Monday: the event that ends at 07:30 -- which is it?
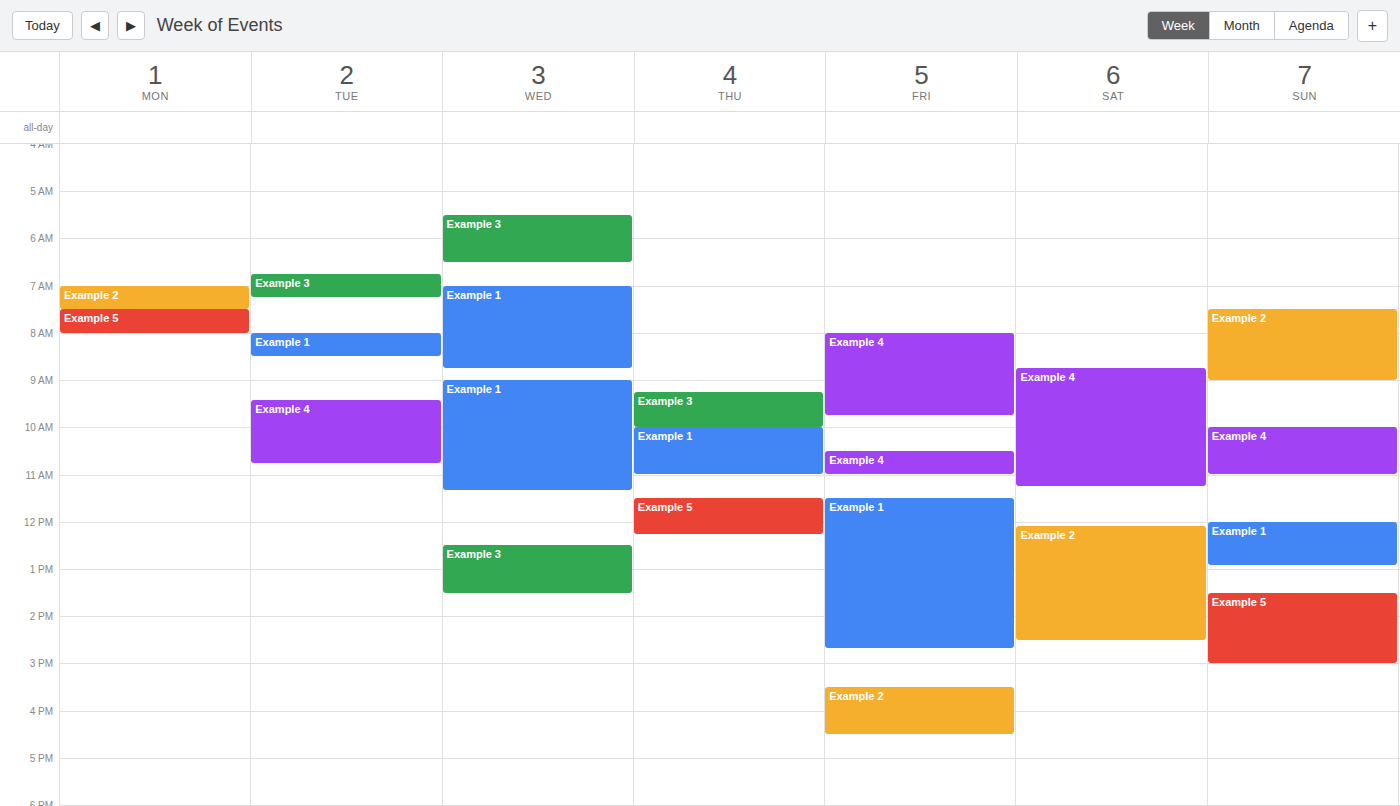
"Example 2"